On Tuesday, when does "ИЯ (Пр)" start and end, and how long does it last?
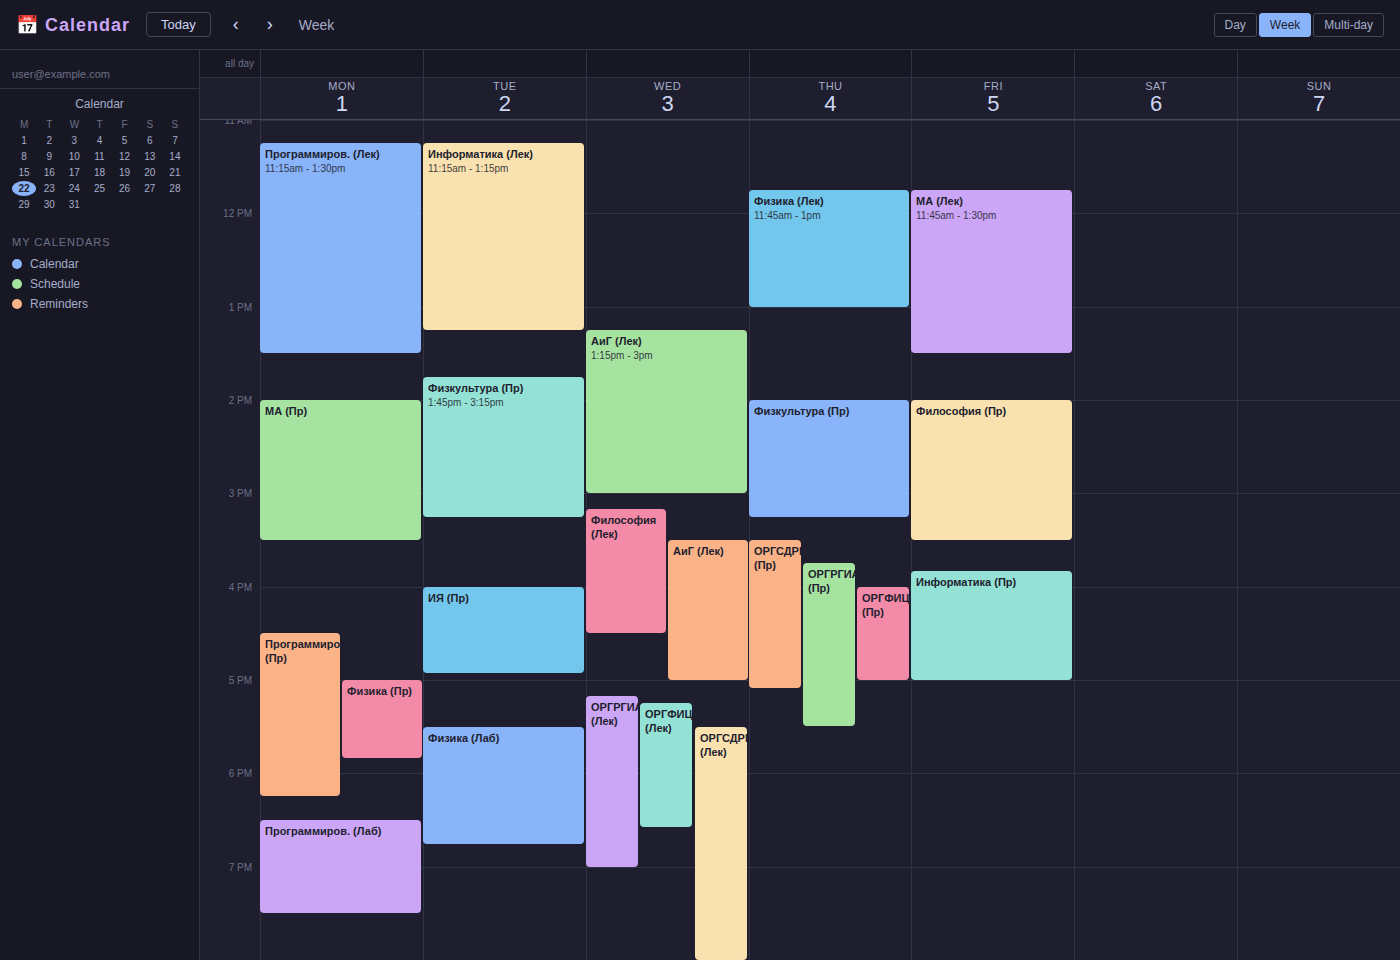
4:00 PM to 4:55 PM, 55 minutes